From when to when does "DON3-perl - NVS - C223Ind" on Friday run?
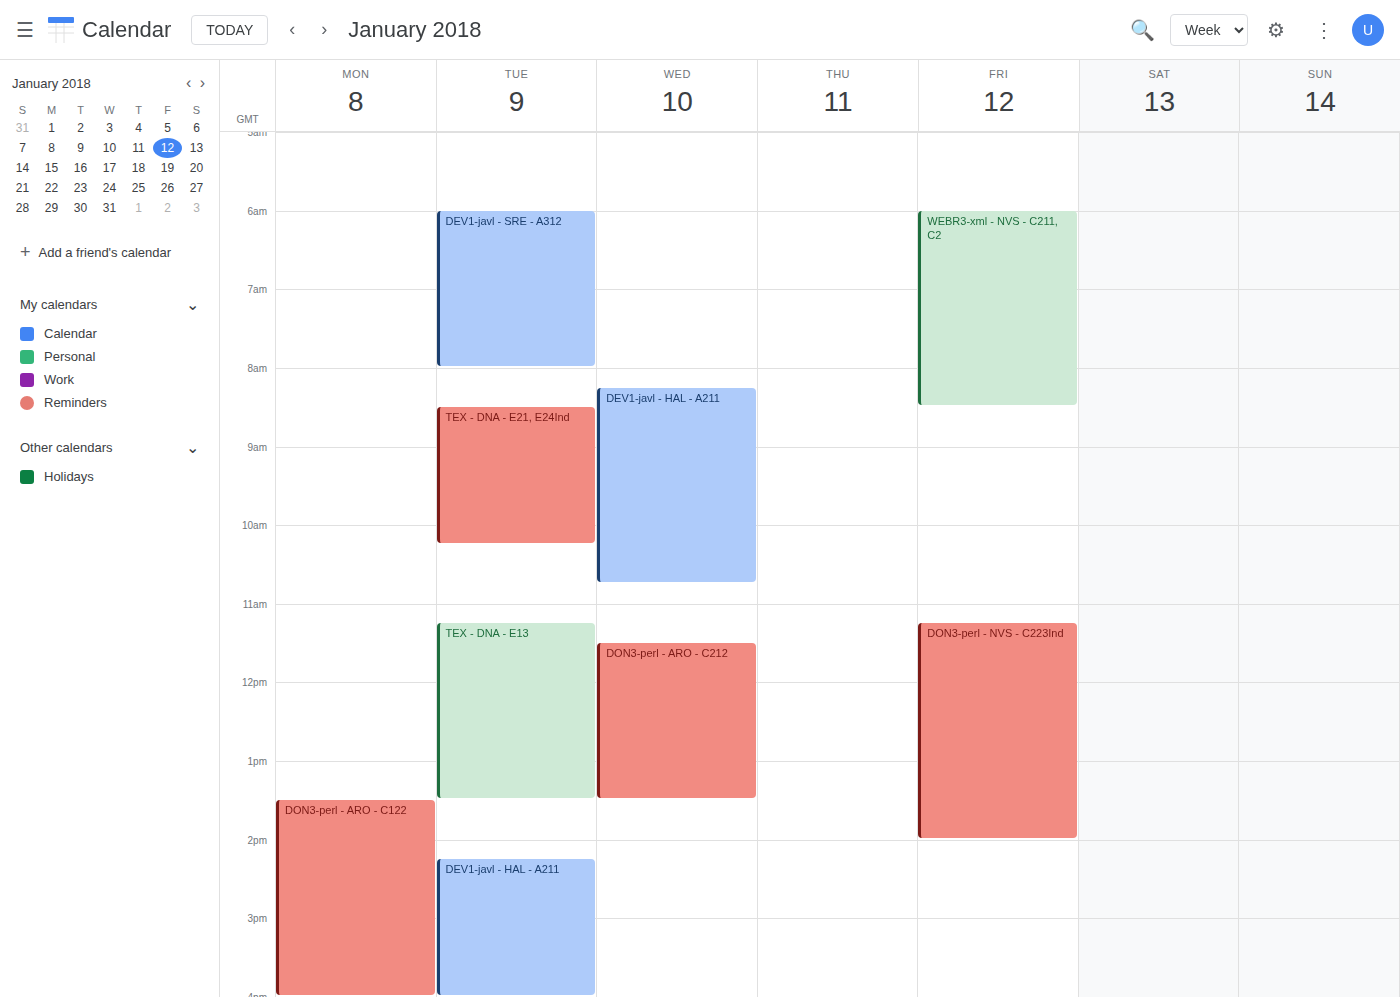
11:15 AM to 2:00 PM